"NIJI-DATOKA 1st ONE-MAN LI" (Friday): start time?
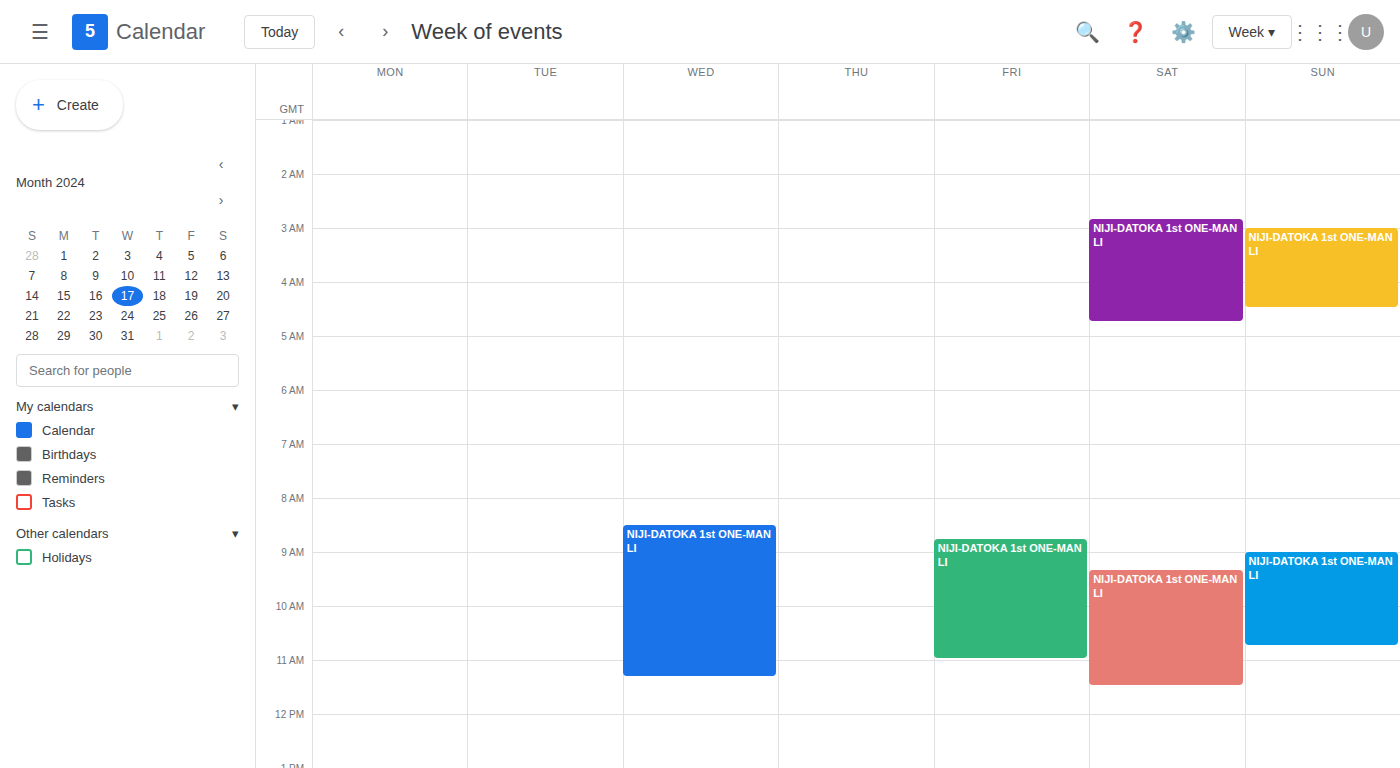
8:45 AM